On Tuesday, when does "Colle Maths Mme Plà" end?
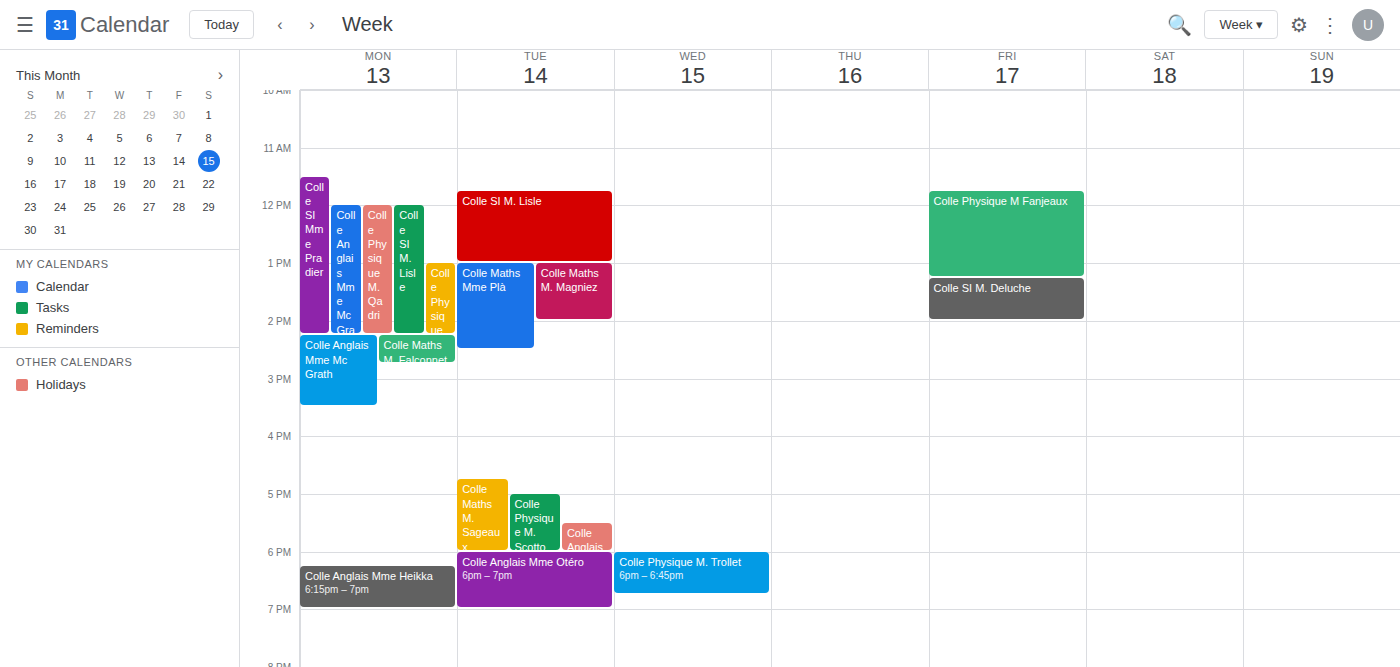
2:30 PM